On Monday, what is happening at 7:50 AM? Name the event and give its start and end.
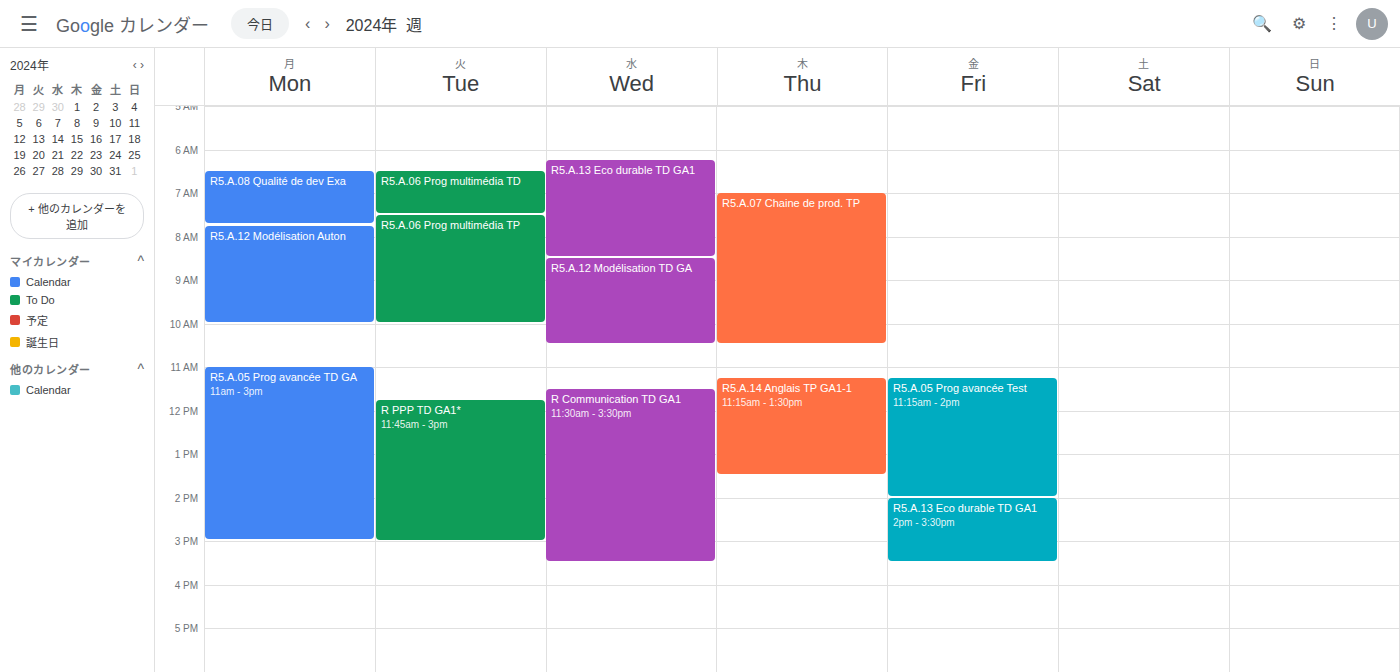
"R5.A.12 Modélisation Auton", 7:45 AM to 10:00 AM